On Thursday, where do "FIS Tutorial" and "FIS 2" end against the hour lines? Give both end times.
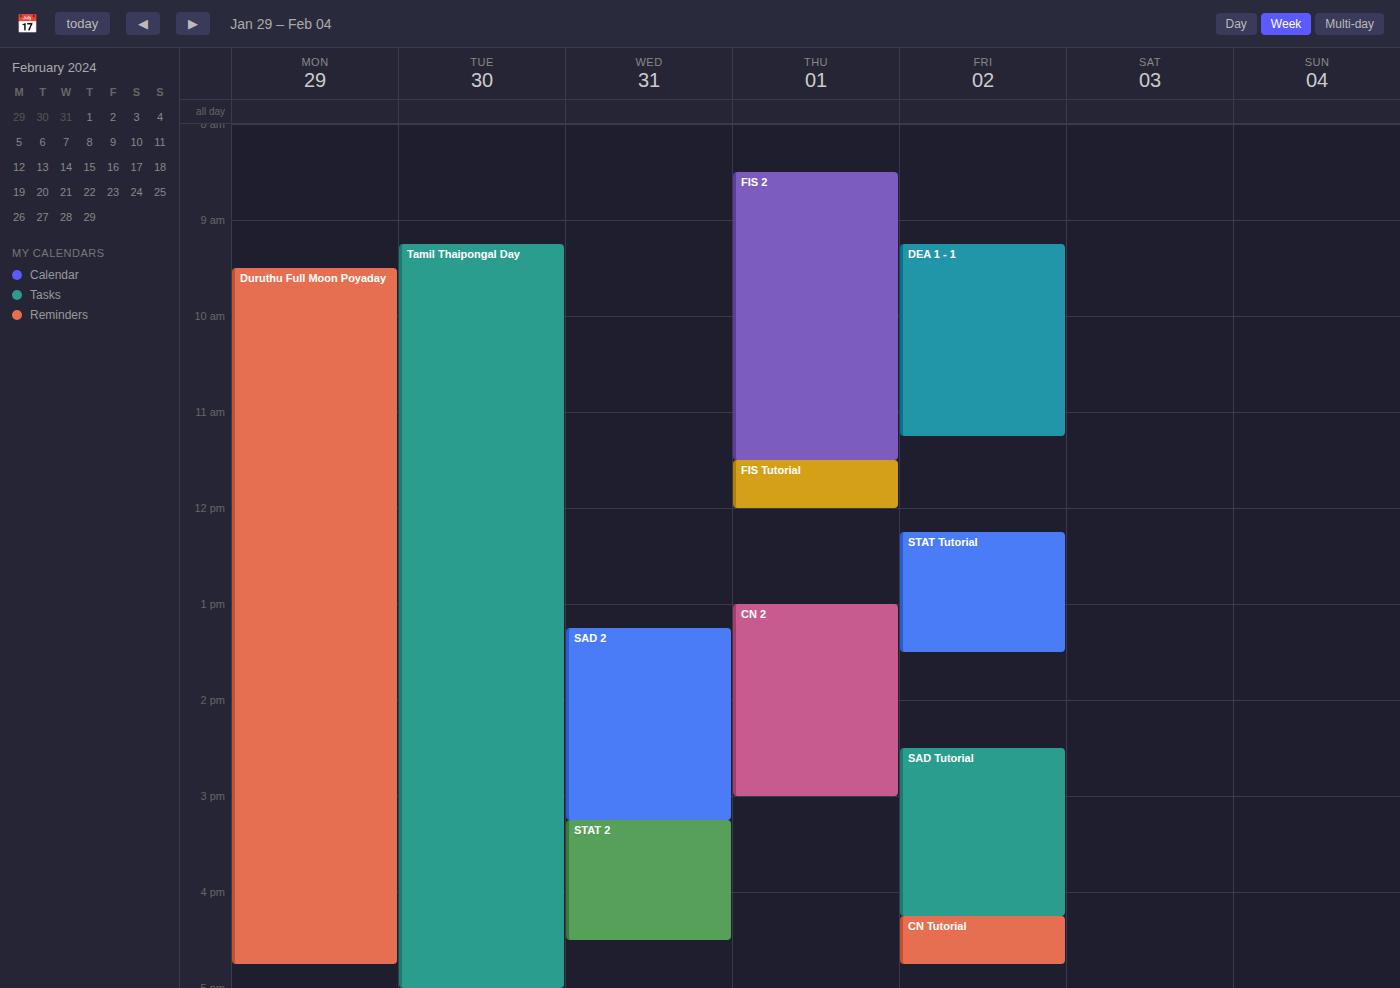
"FIS Tutorial": 12:00 PM, exactly on the 12 PM line. "FIS 2": 11:30 AM, halfway between the 11 AM and 12 PM lines.